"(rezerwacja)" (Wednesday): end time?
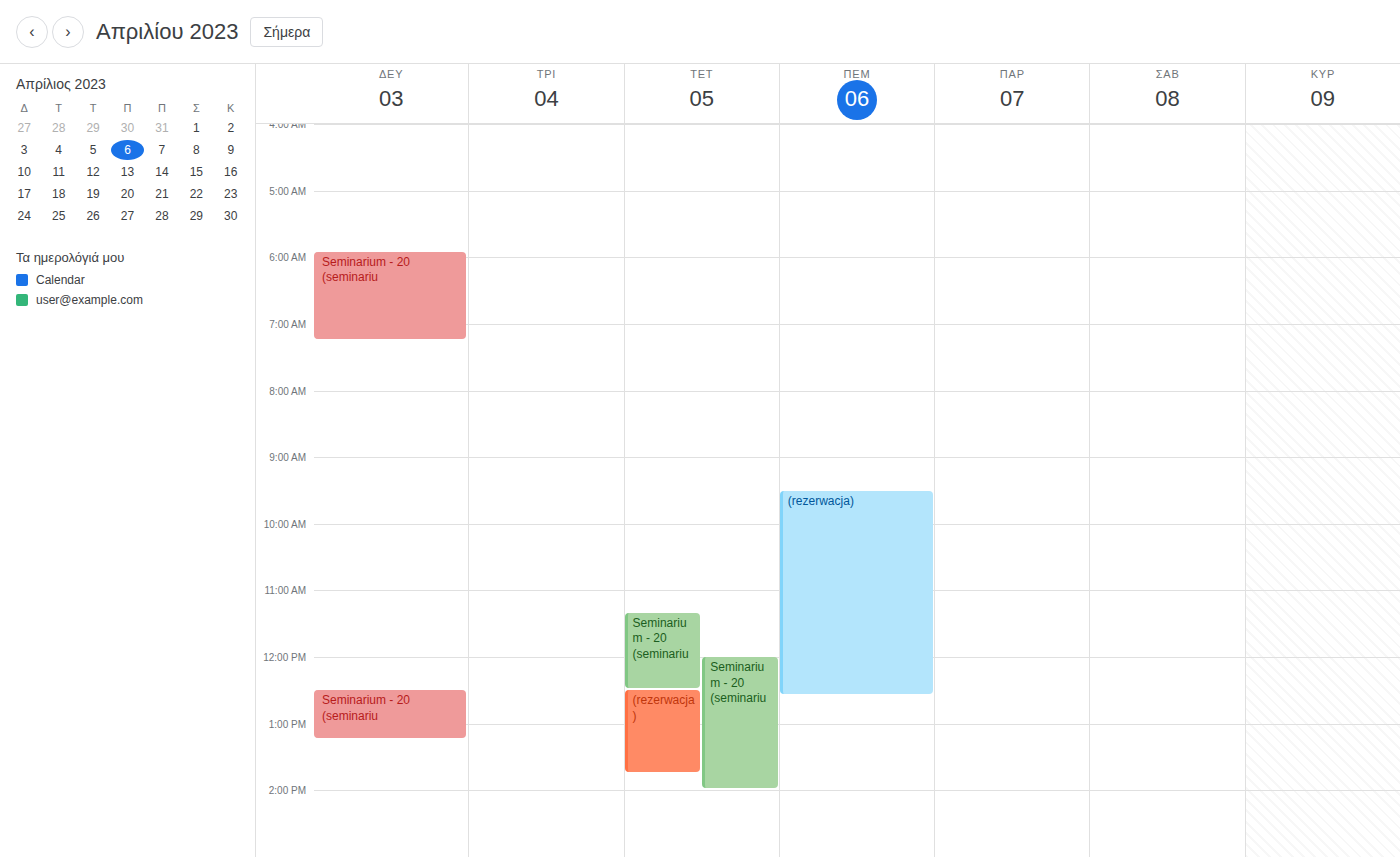
1:45 PM